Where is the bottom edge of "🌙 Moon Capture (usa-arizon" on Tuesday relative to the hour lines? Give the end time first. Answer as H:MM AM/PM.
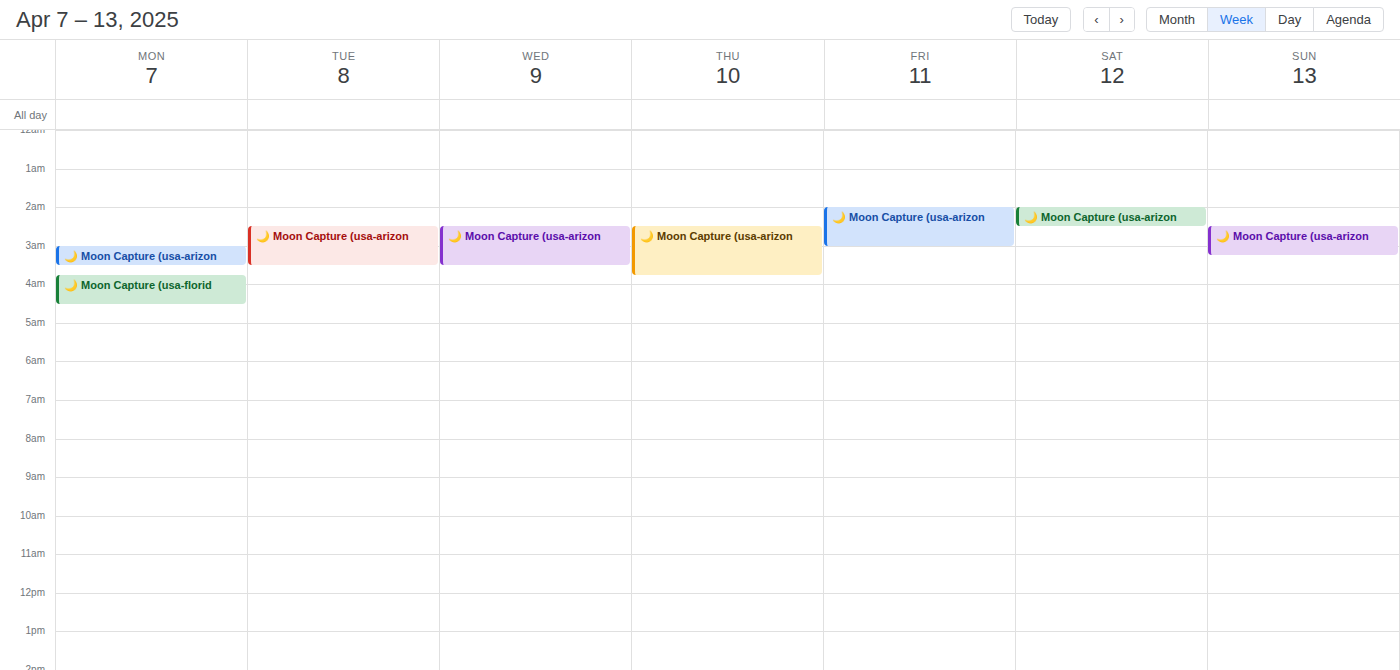
3:30 AM -- halfway between the 3 AM and 4 AM lines.